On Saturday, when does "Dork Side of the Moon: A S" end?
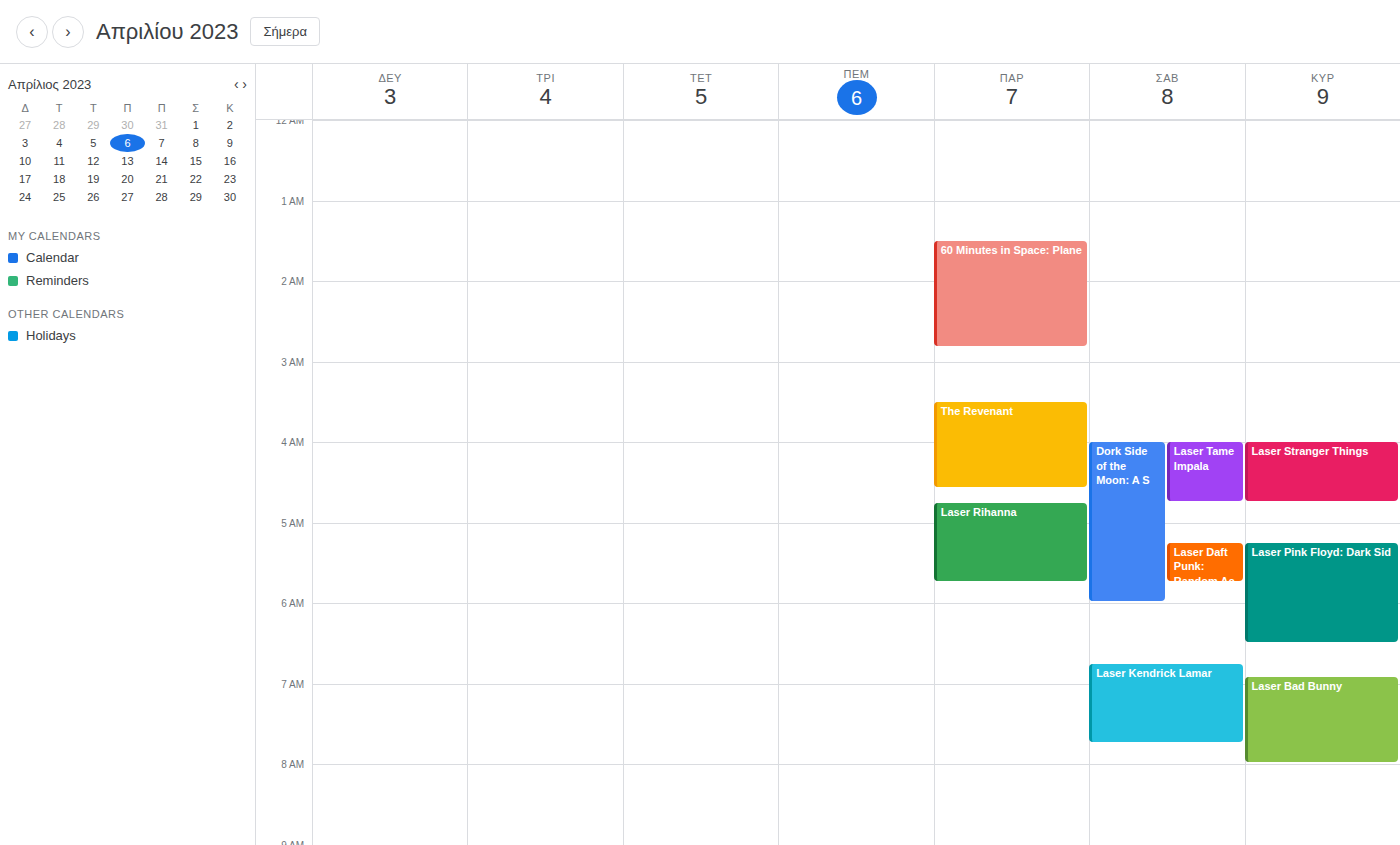
6:00 AM